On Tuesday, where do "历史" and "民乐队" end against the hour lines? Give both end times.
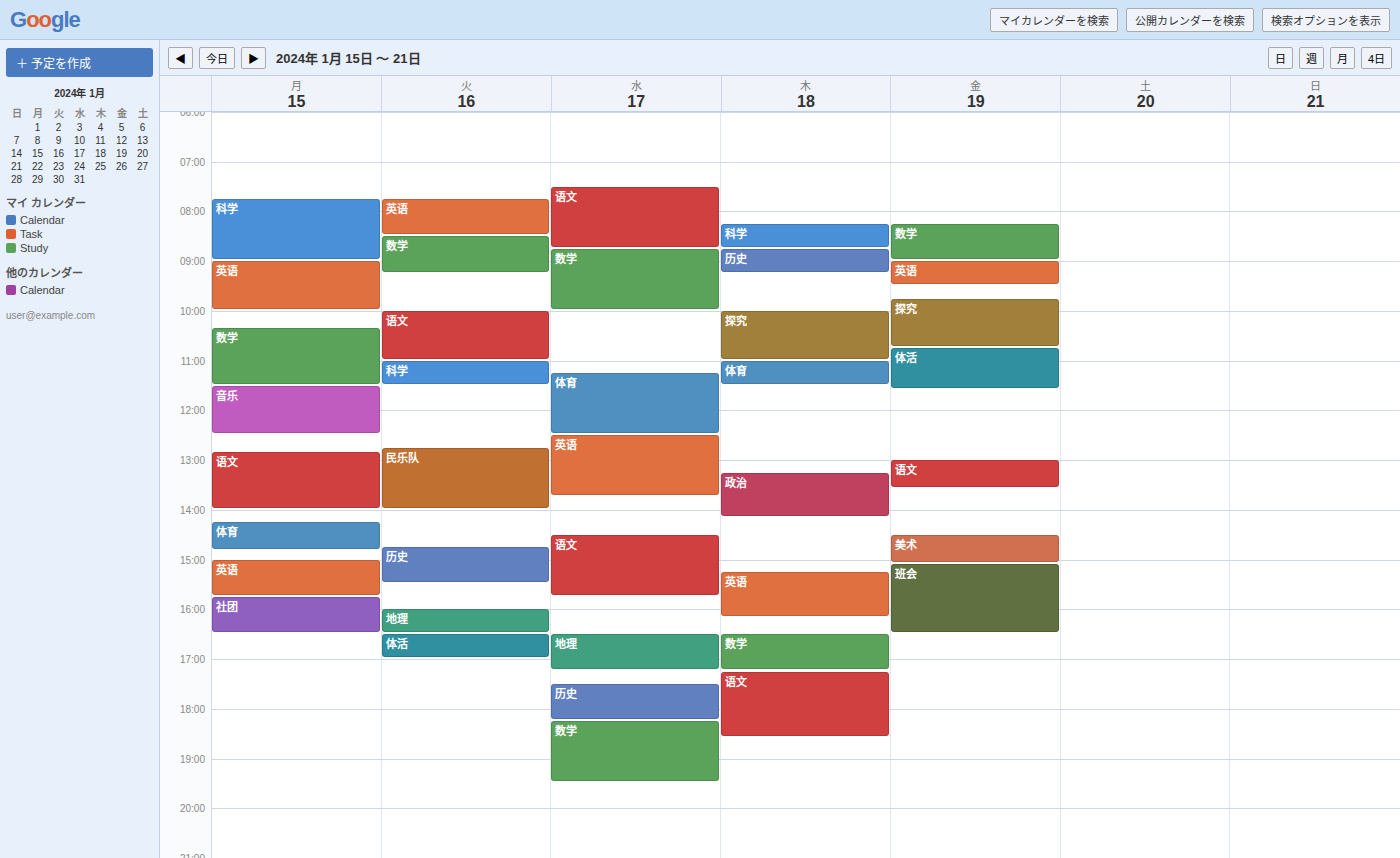
"历史": 3:30 PM, halfway between the 3 PM and 4 PM lines. "民乐队": 2:00 PM, exactly on the 2 PM line.